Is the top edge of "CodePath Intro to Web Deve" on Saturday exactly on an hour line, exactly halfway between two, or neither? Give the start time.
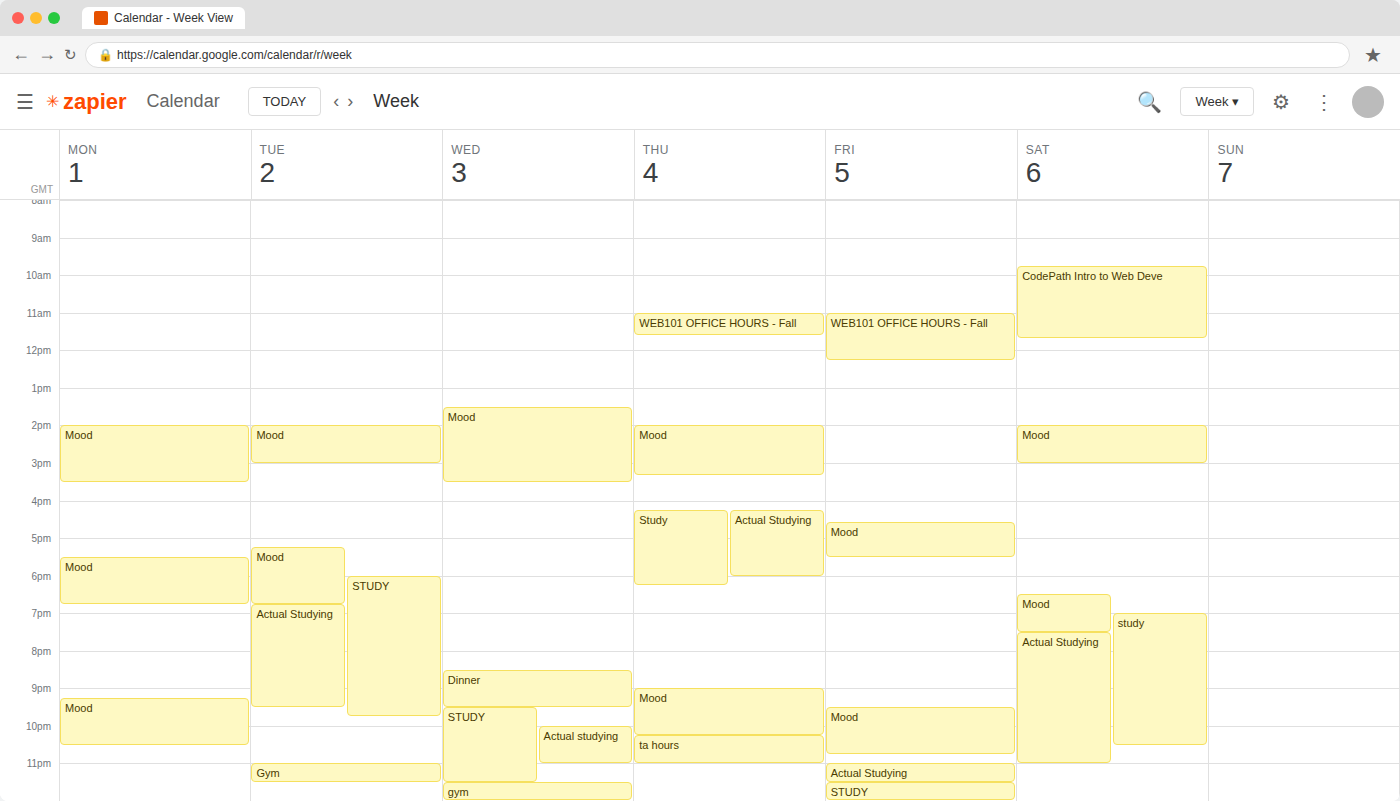
9:45 AM -- neither: three quarters of the way from the 9 AM line to the 10 AM line.